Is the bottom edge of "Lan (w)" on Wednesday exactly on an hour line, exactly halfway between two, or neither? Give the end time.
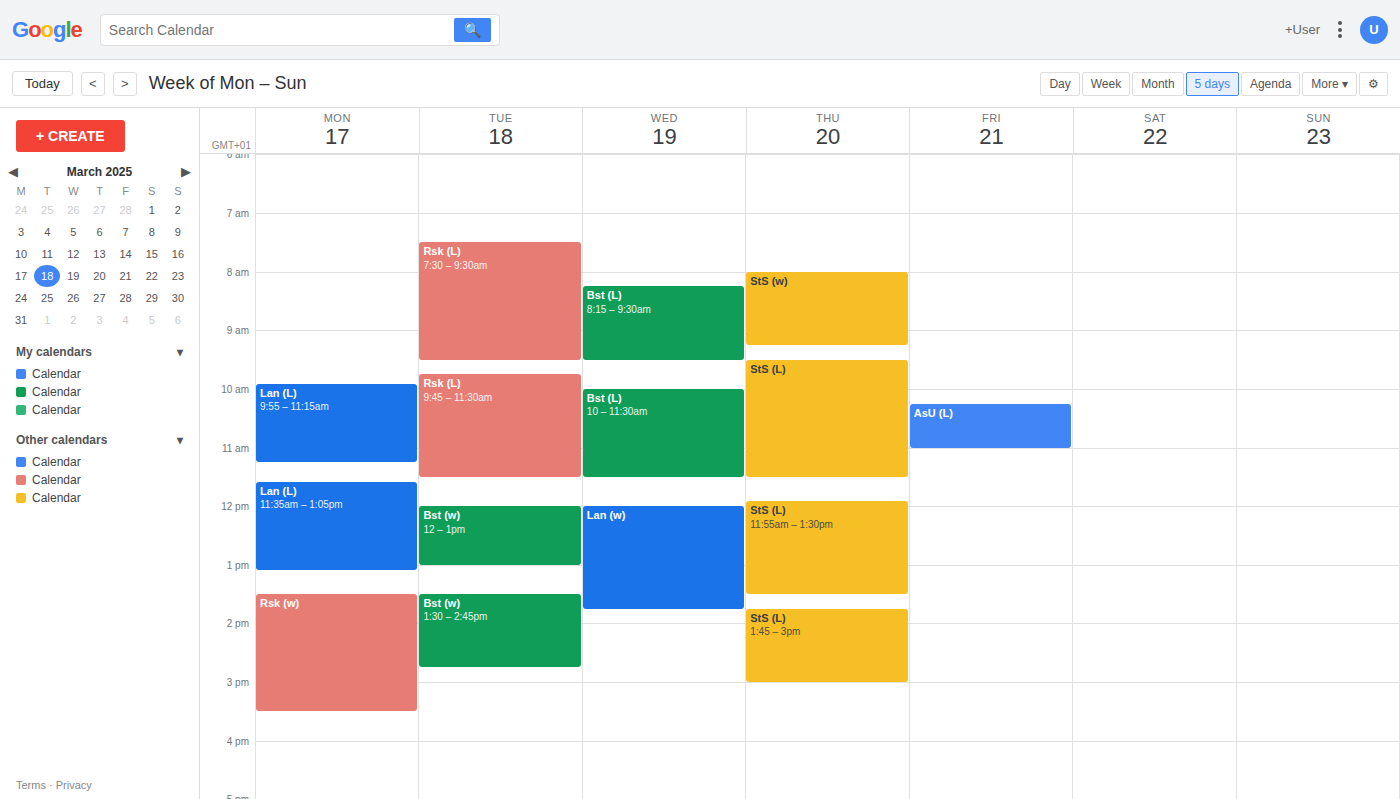
1:45 PM -- neither: three quarters of the way from the 1 PM line to the 2 PM line.